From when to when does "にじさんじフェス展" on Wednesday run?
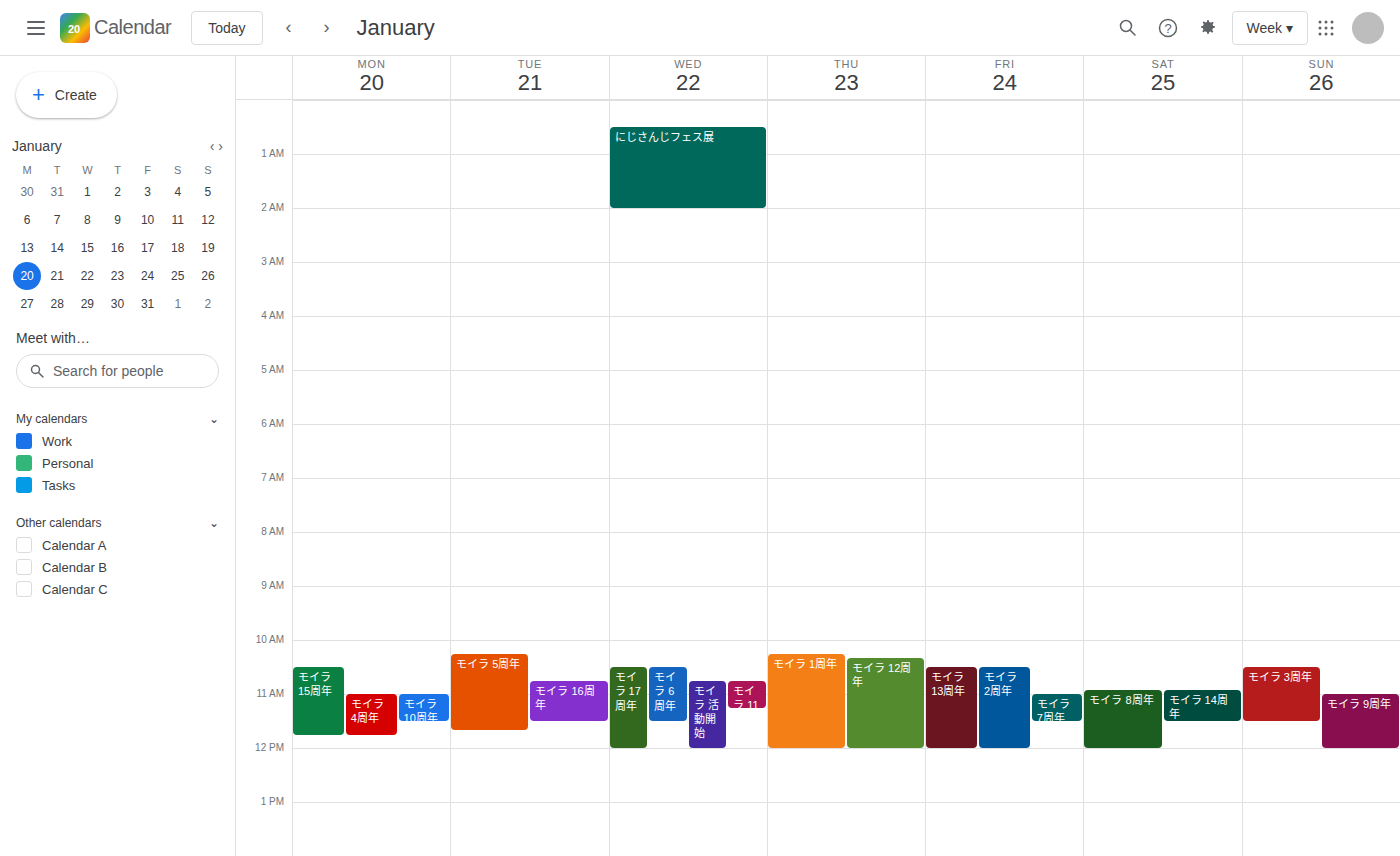
12:30 AM to 2:00 AM